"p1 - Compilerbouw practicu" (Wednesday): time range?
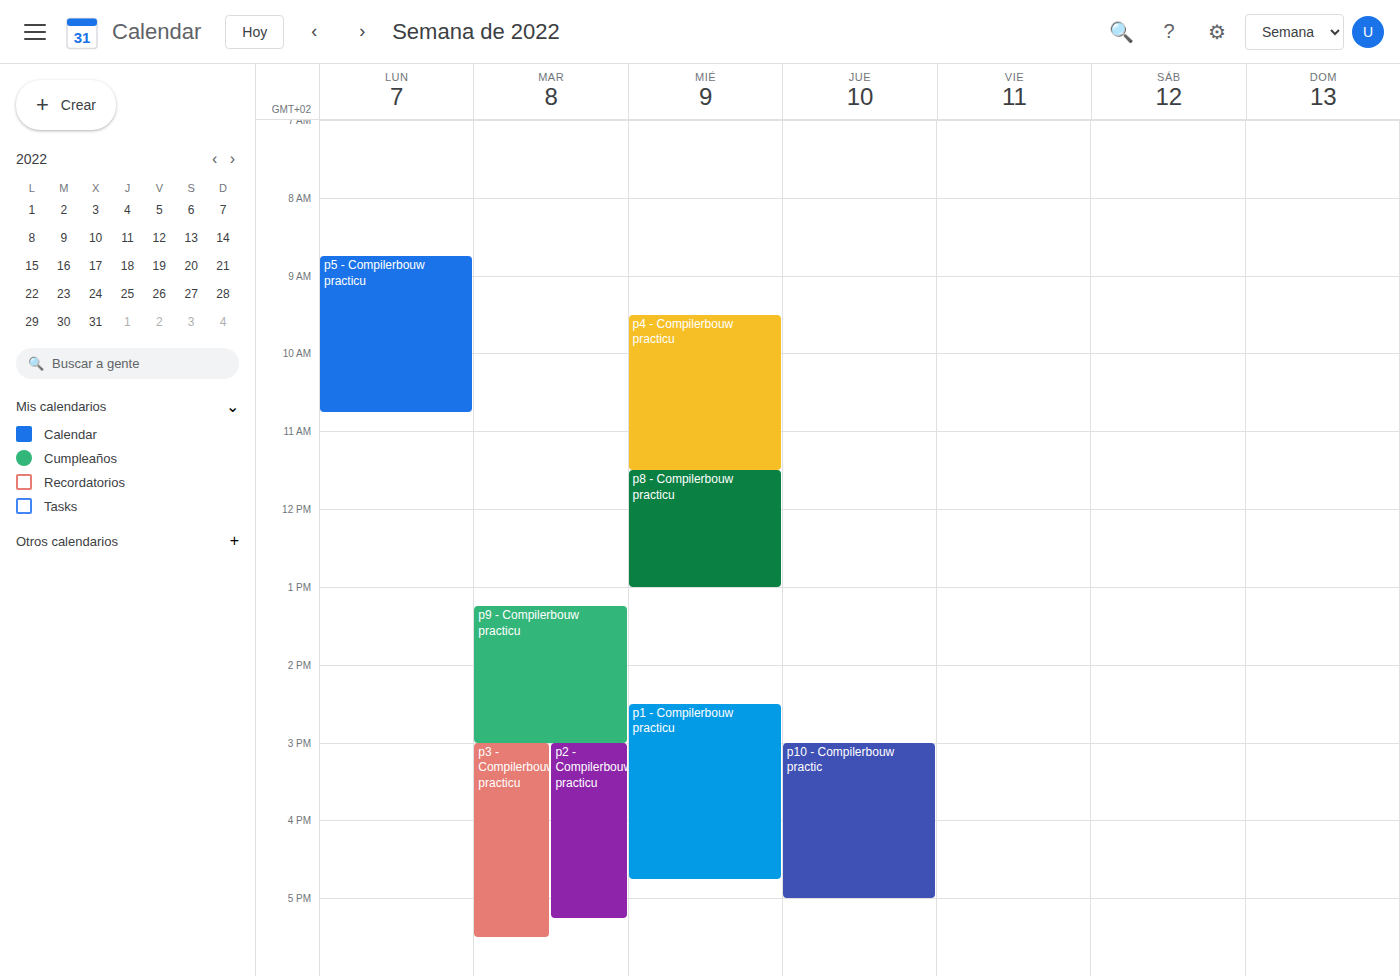
2:30 PM to 4:45 PM